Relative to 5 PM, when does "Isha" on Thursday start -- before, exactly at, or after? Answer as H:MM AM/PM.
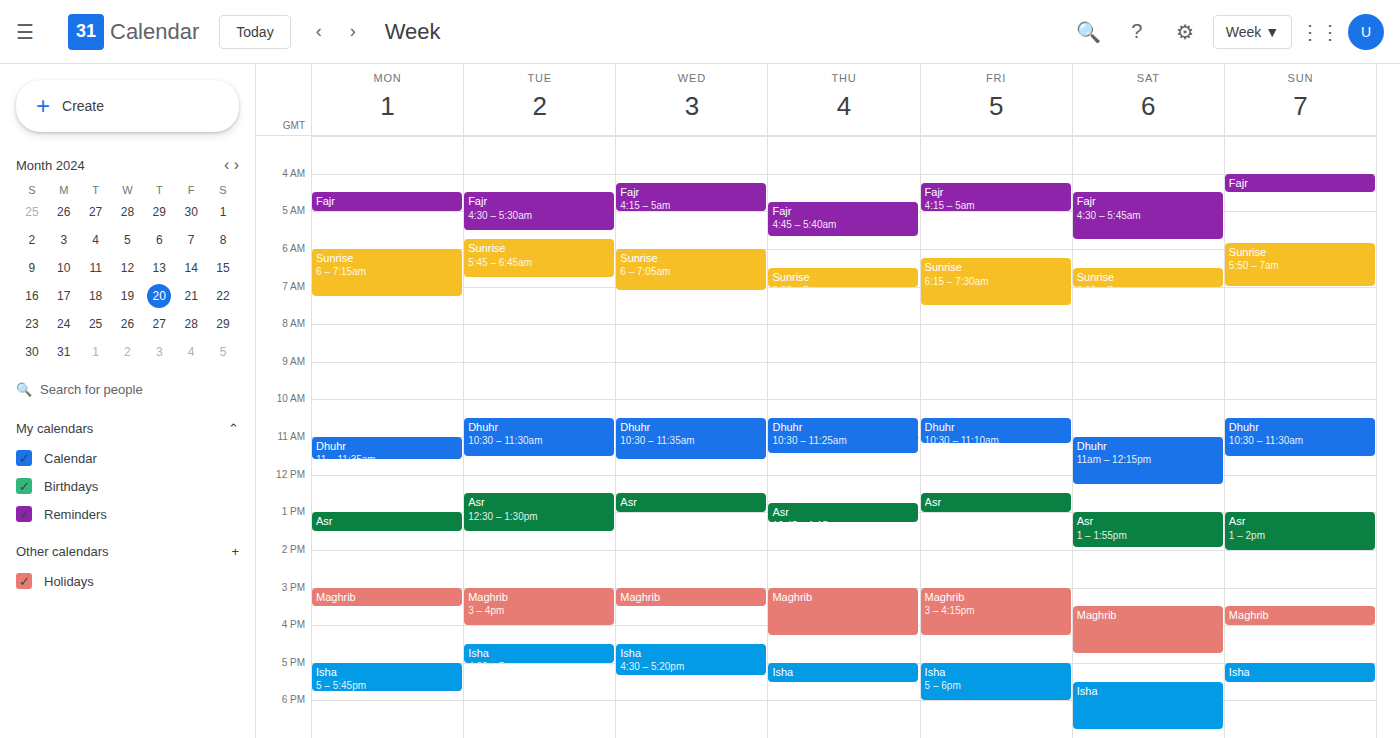
5:00 PM -- exactly at 5 PM, on the 5 PM line.